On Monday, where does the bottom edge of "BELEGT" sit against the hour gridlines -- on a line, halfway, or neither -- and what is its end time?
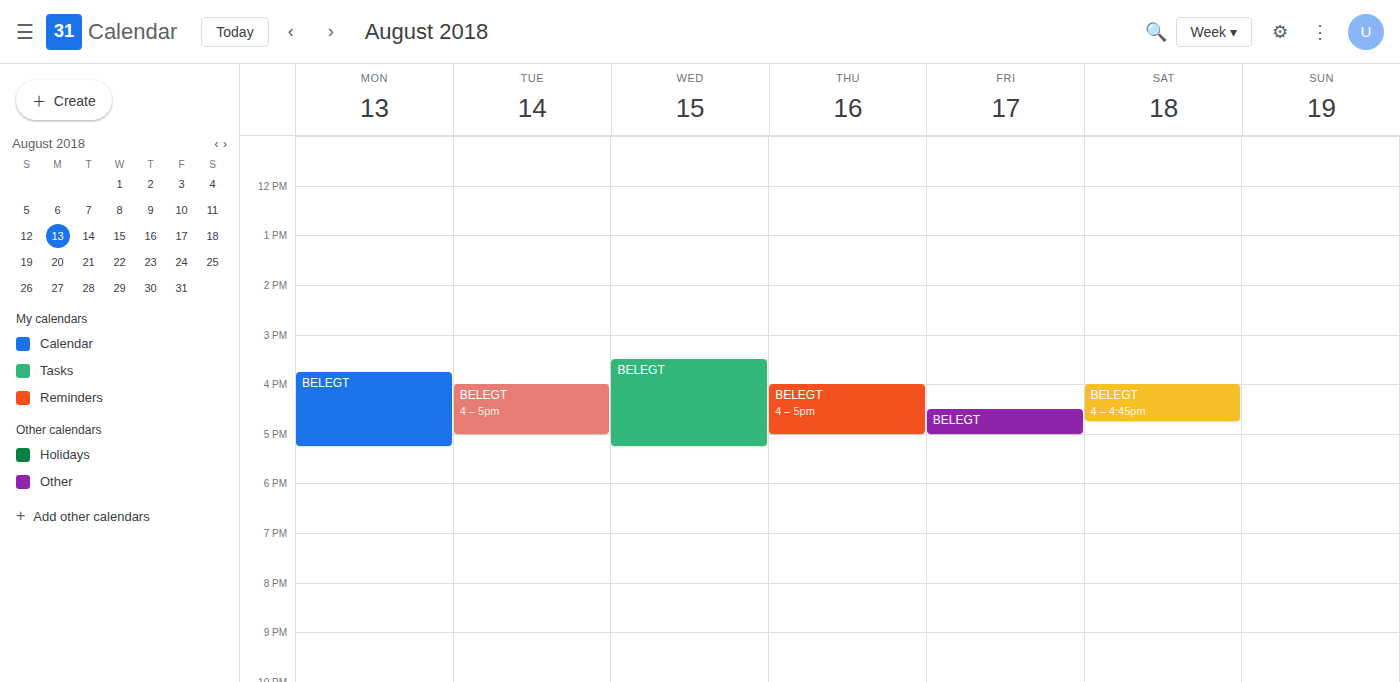
5:15 PM -- neither: a quarter of the way from the 5 PM line to the 6 PM line.